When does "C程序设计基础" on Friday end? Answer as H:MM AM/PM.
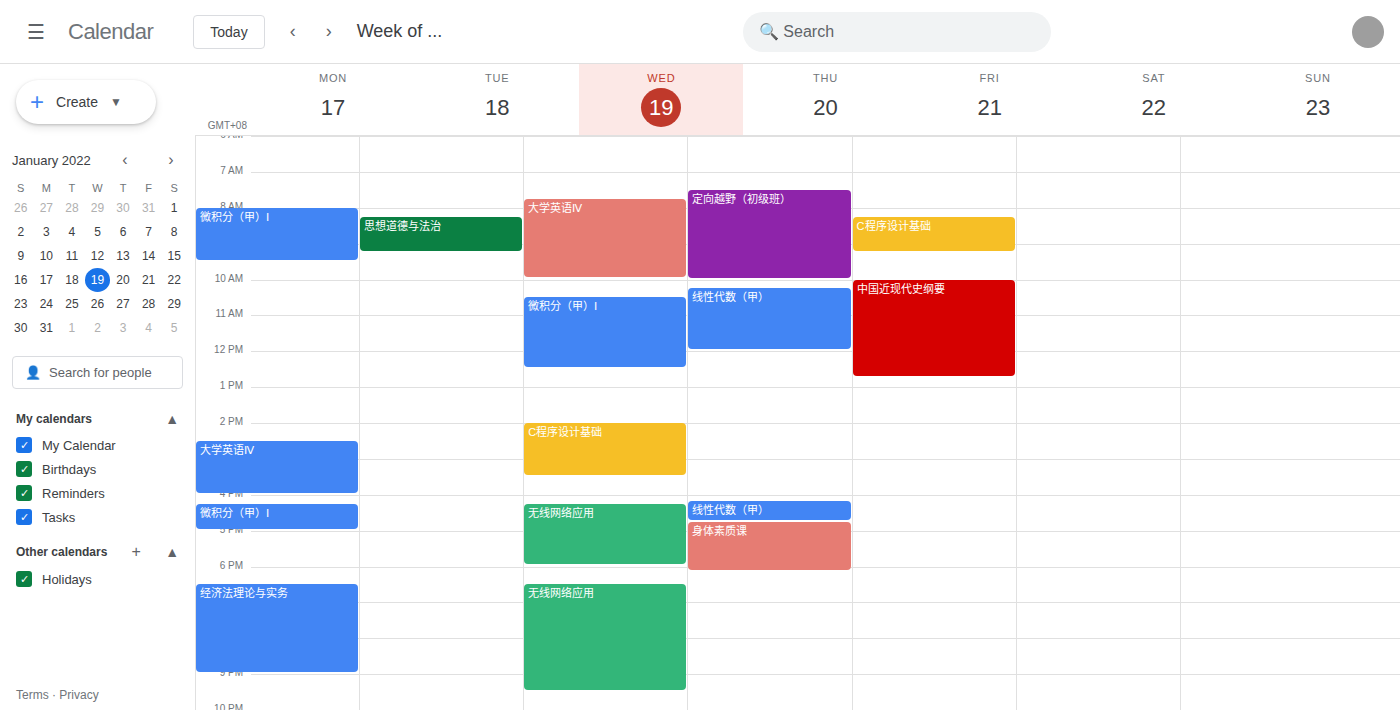
9:15 AM